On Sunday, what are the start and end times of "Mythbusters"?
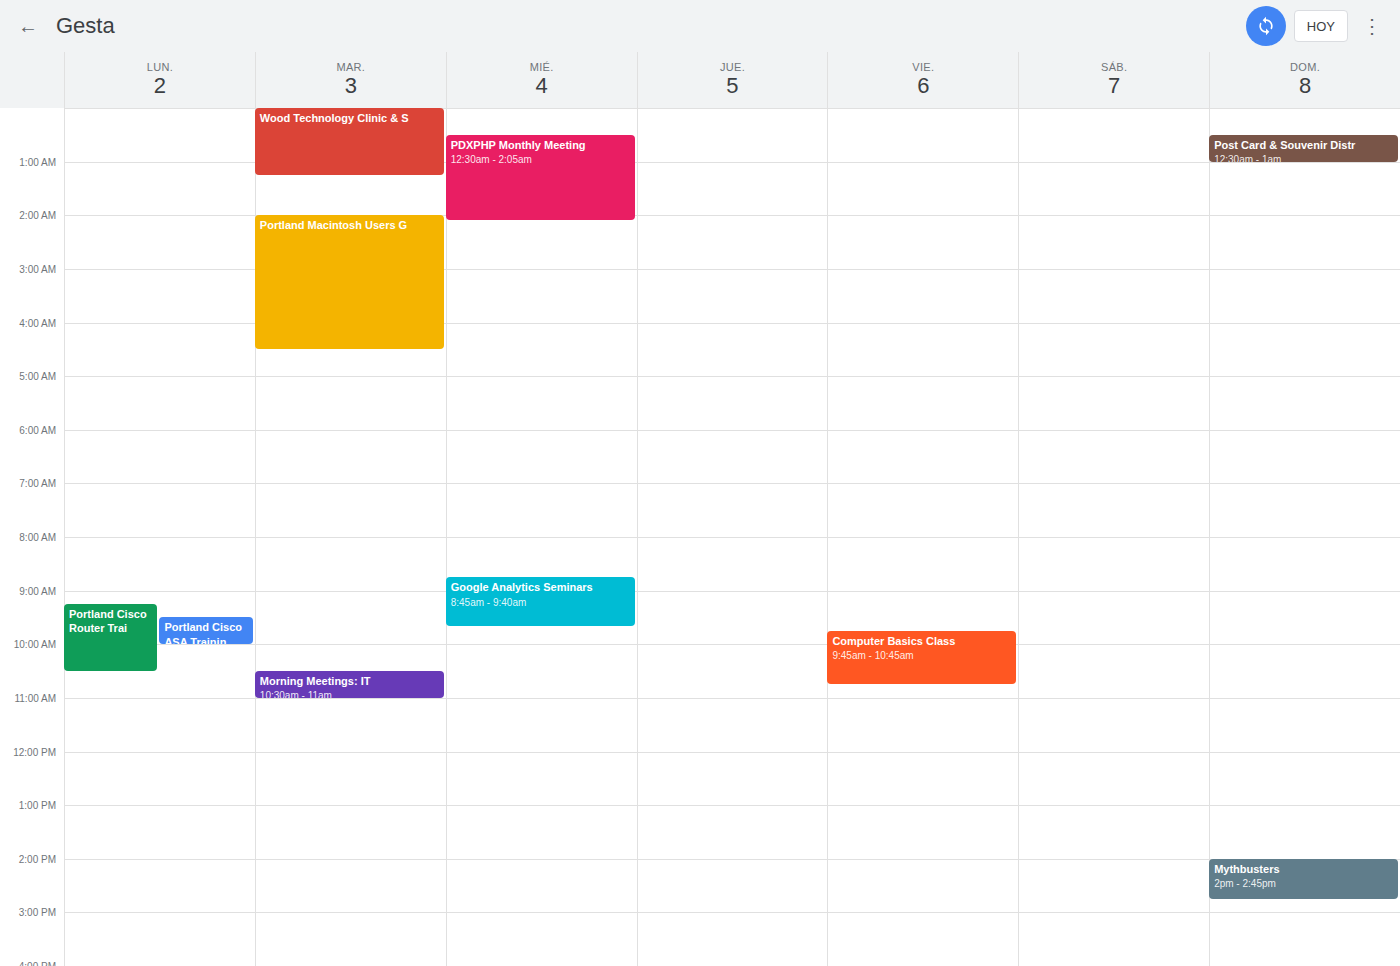
2:00 PM to 2:45 PM